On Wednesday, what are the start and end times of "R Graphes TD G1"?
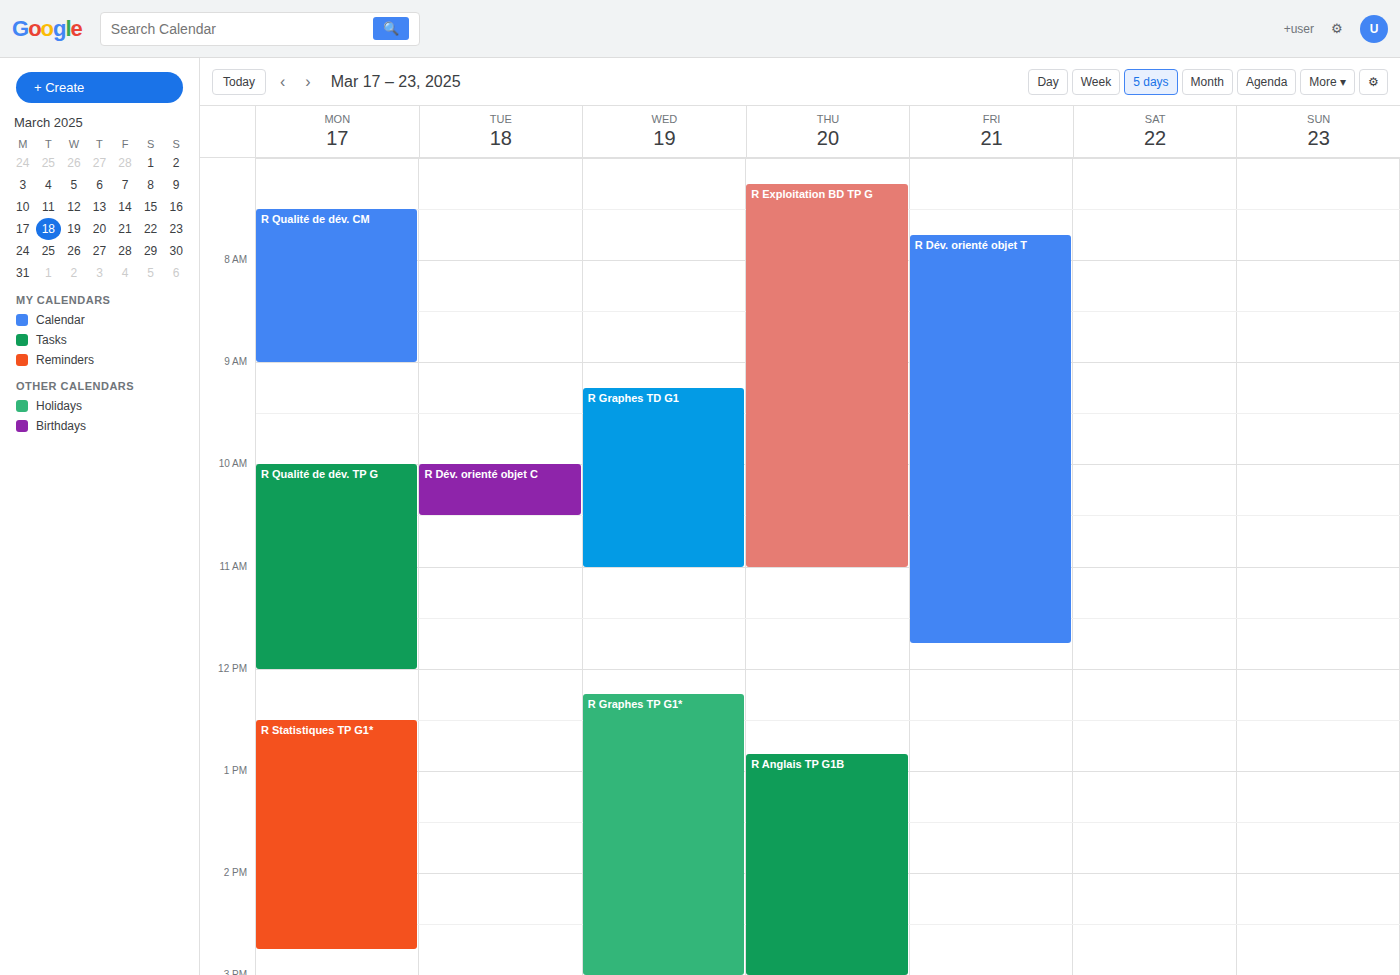
09:15 to 11:00